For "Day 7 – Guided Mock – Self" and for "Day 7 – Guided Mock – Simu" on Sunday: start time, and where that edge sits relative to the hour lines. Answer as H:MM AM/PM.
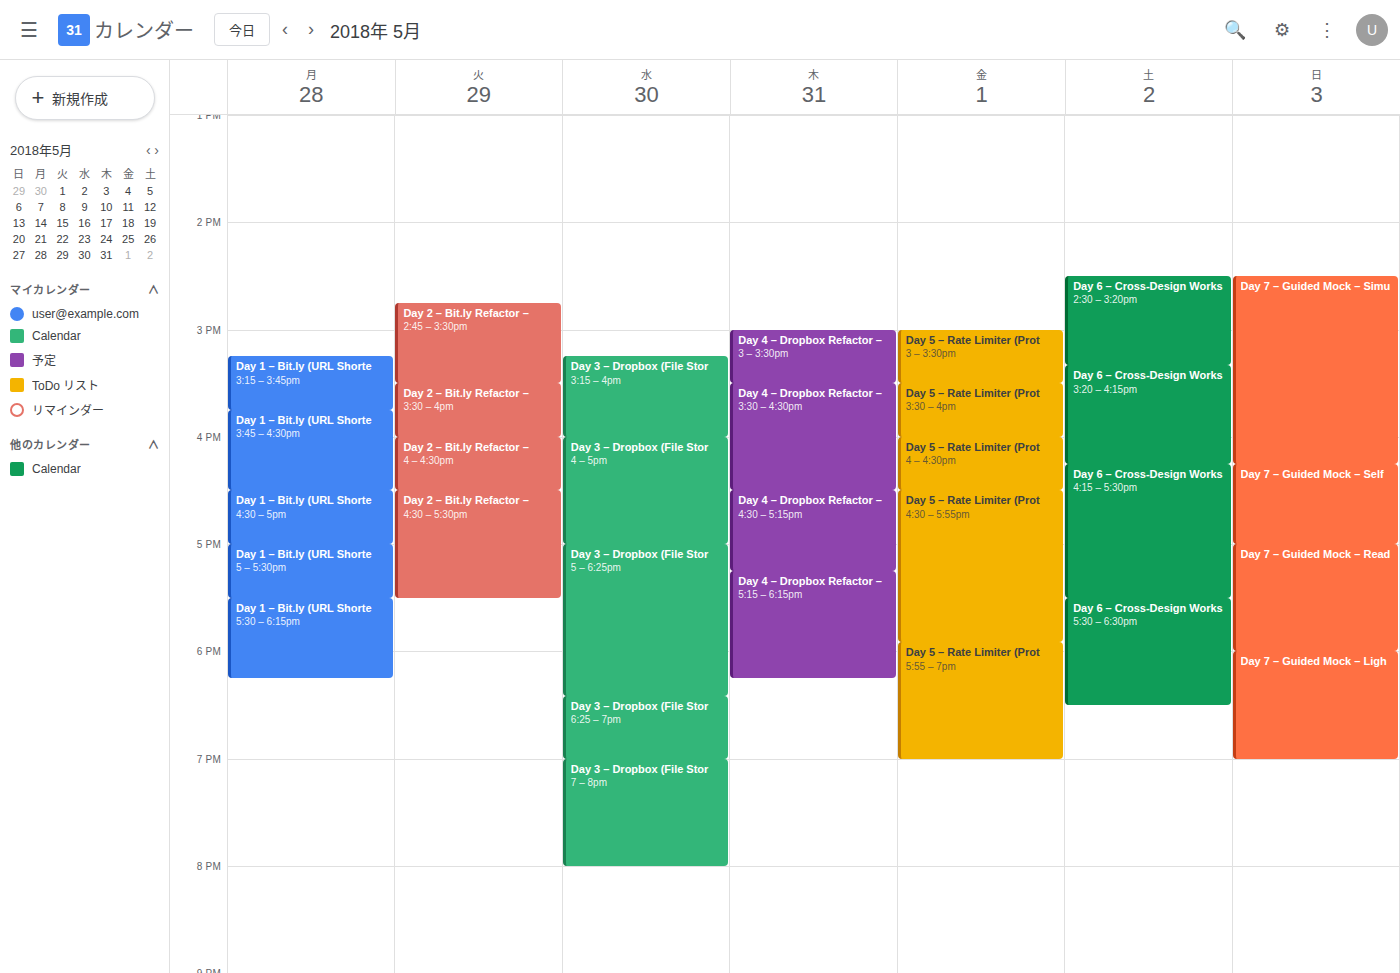
"Day 7 – Guided Mock – Self": 4:15 PM, neither: a quarter of the way from the 4 PM line to the 5 PM line. "Day 7 – Guided Mock – Simu": 2:30 PM, halfway between the 2 PM and 3 PM lines.